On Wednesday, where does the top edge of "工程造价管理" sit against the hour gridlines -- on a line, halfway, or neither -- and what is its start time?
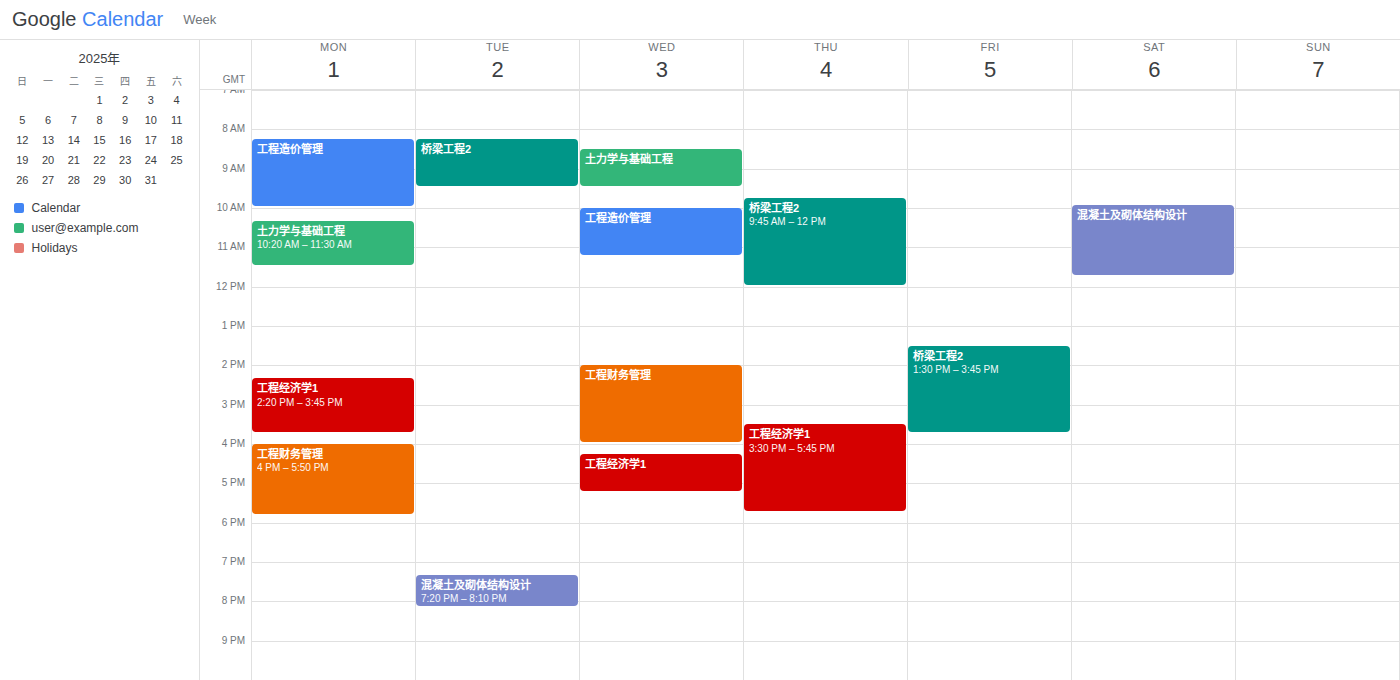
10:00 -- exactly on the 10:00 line.